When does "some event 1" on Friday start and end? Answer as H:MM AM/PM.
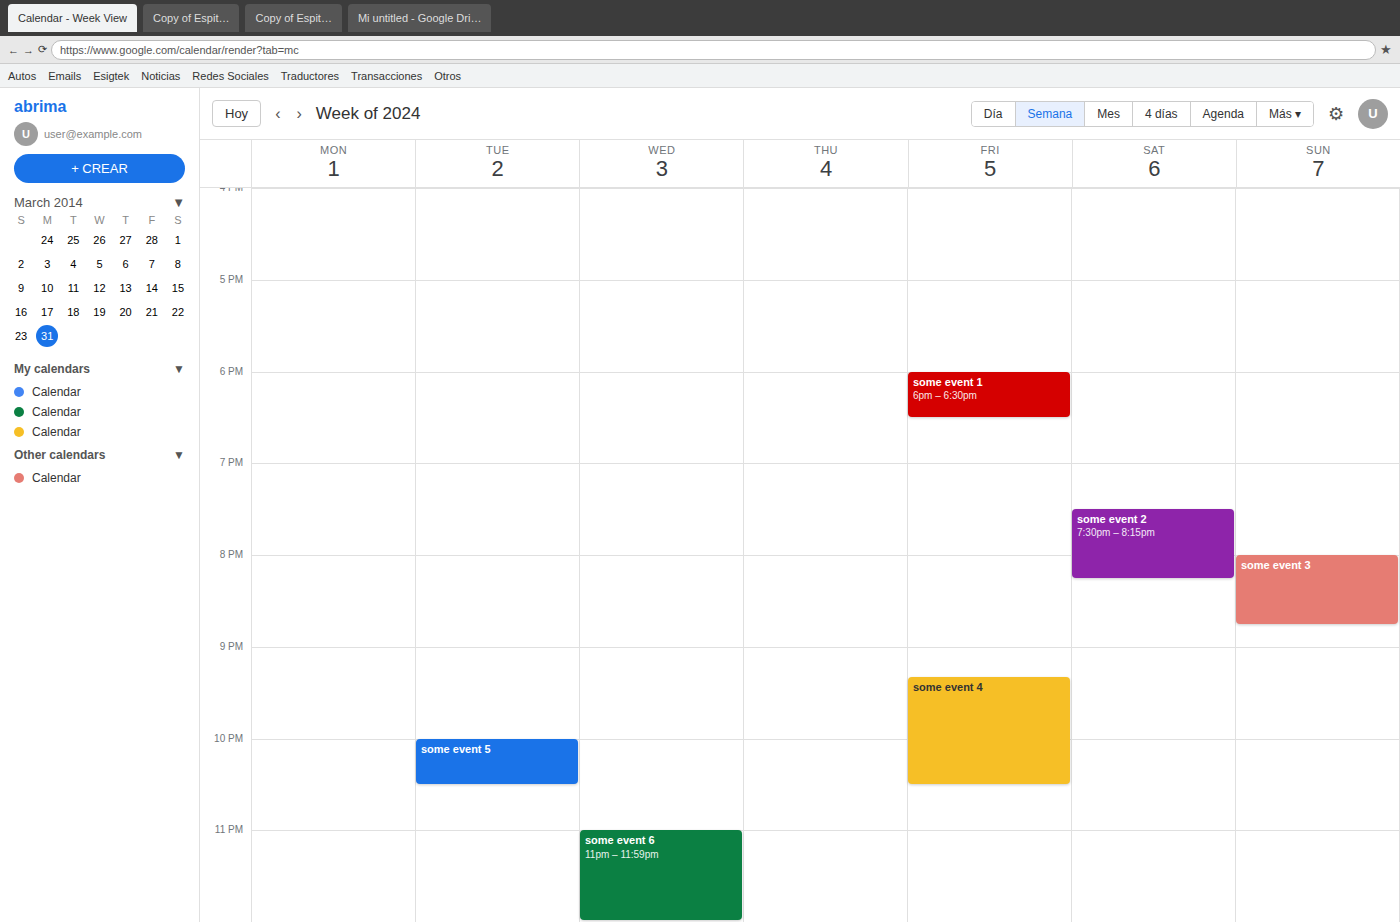
6:00 PM to 6:30 PM